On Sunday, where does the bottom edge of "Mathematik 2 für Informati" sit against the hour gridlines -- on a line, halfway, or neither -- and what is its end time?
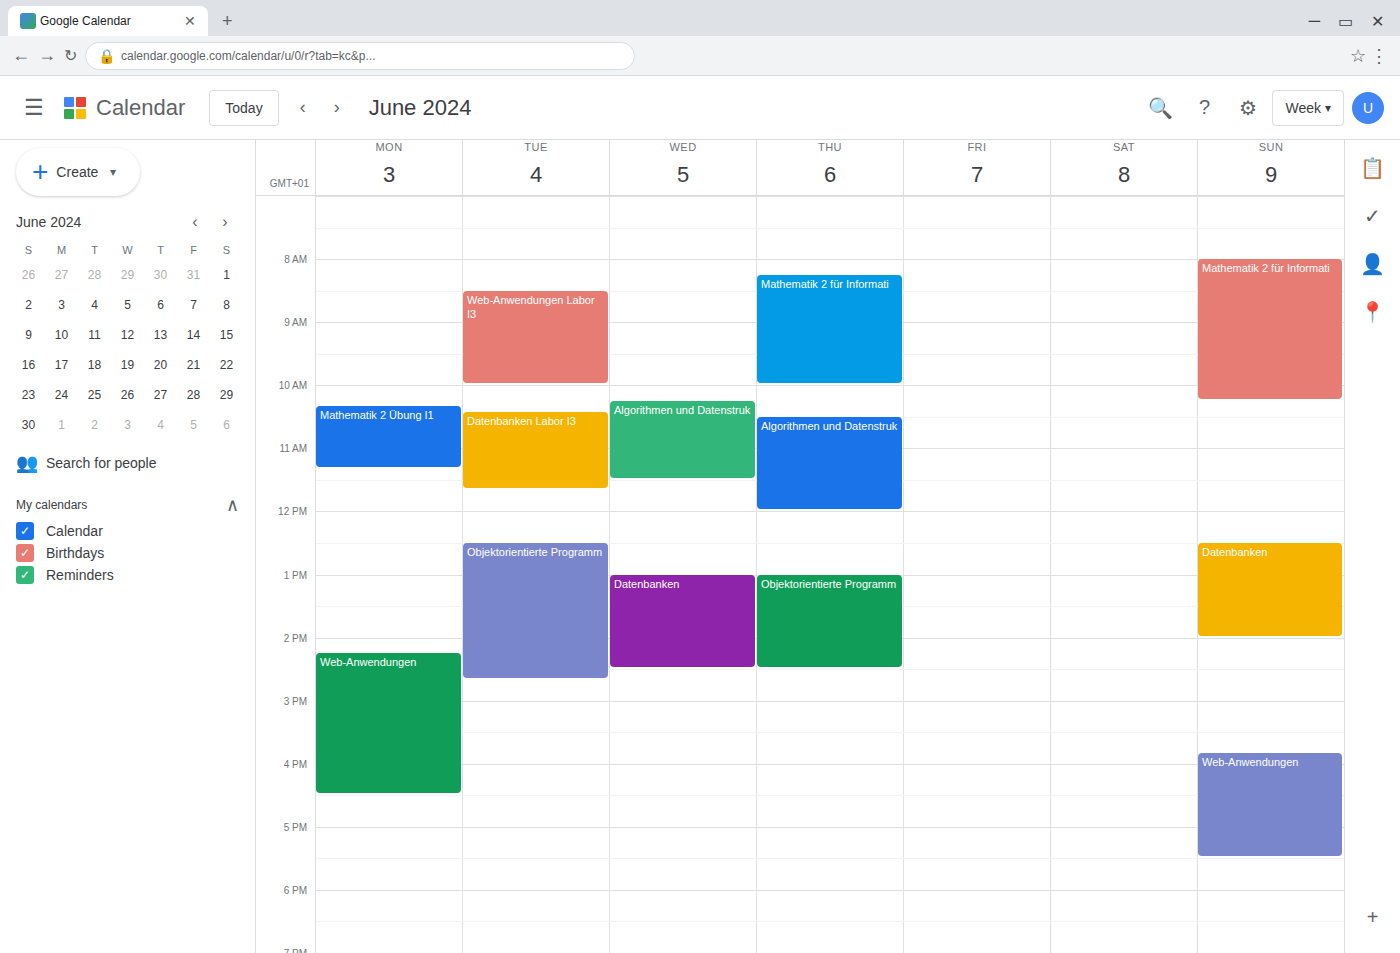
10:15 AM -- neither: a quarter of the way from the 10 AM line to the 11 AM line.